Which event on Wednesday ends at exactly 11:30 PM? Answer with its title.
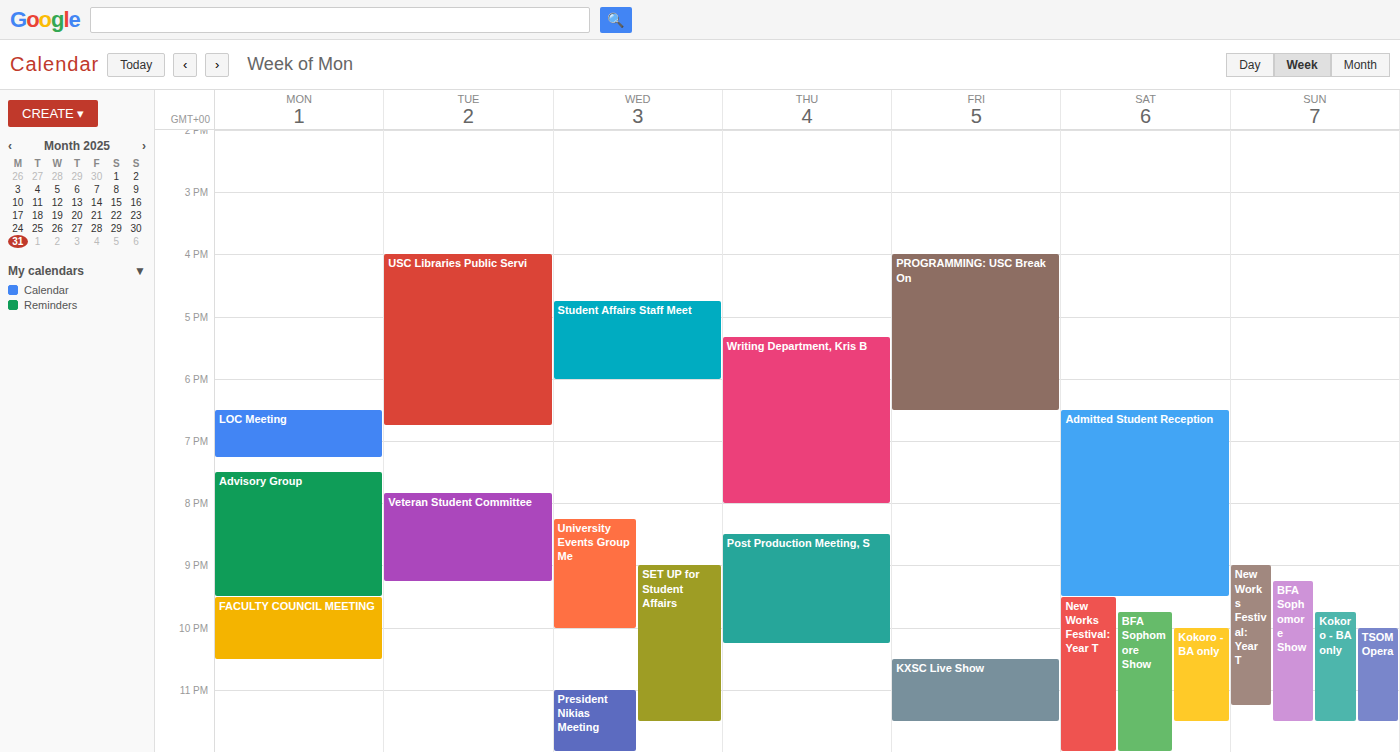
"SET UP for Student Affairs"